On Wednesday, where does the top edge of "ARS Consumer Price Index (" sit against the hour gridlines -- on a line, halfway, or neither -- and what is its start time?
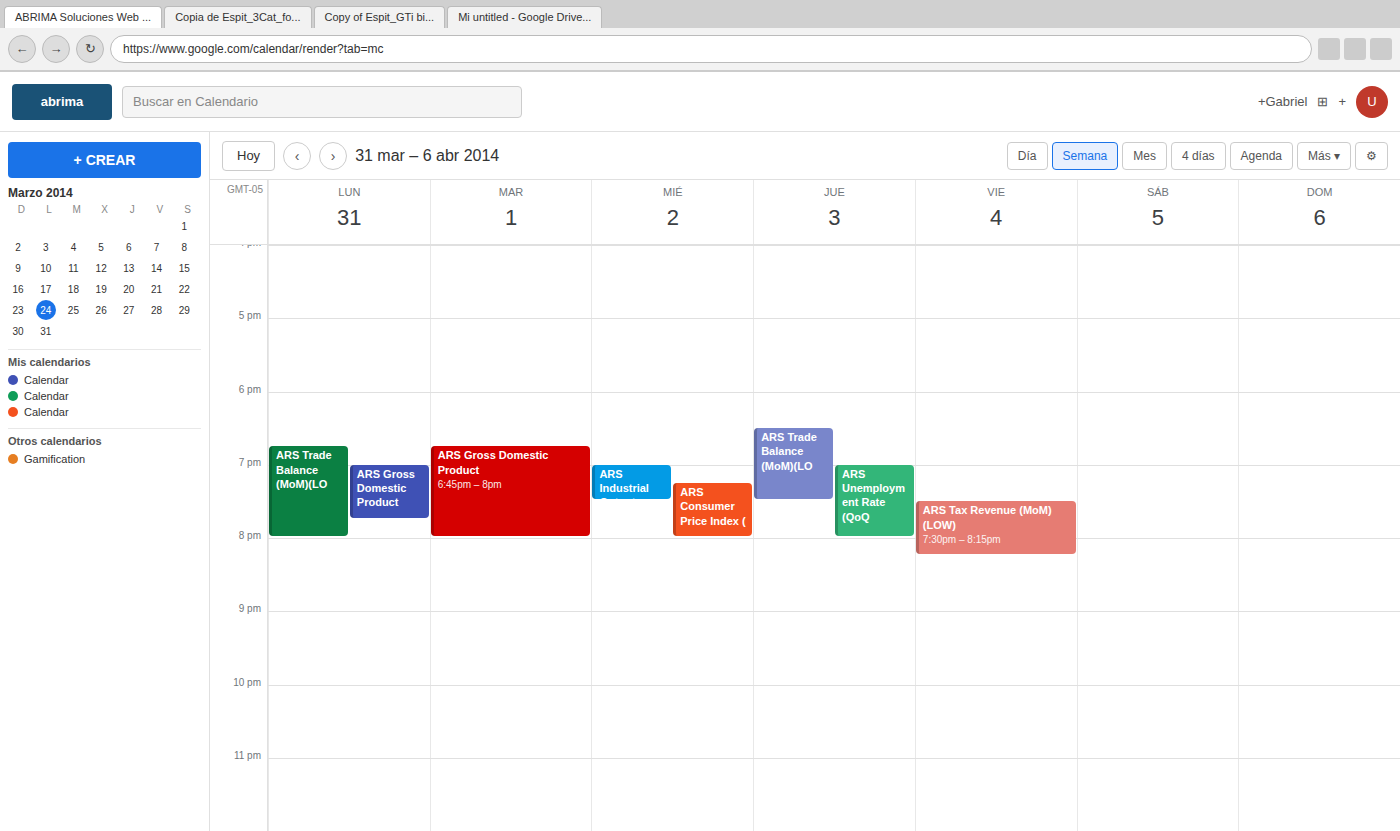
7:15 PM -- neither: a quarter of the way from the 7 PM line to the 8 PM line.